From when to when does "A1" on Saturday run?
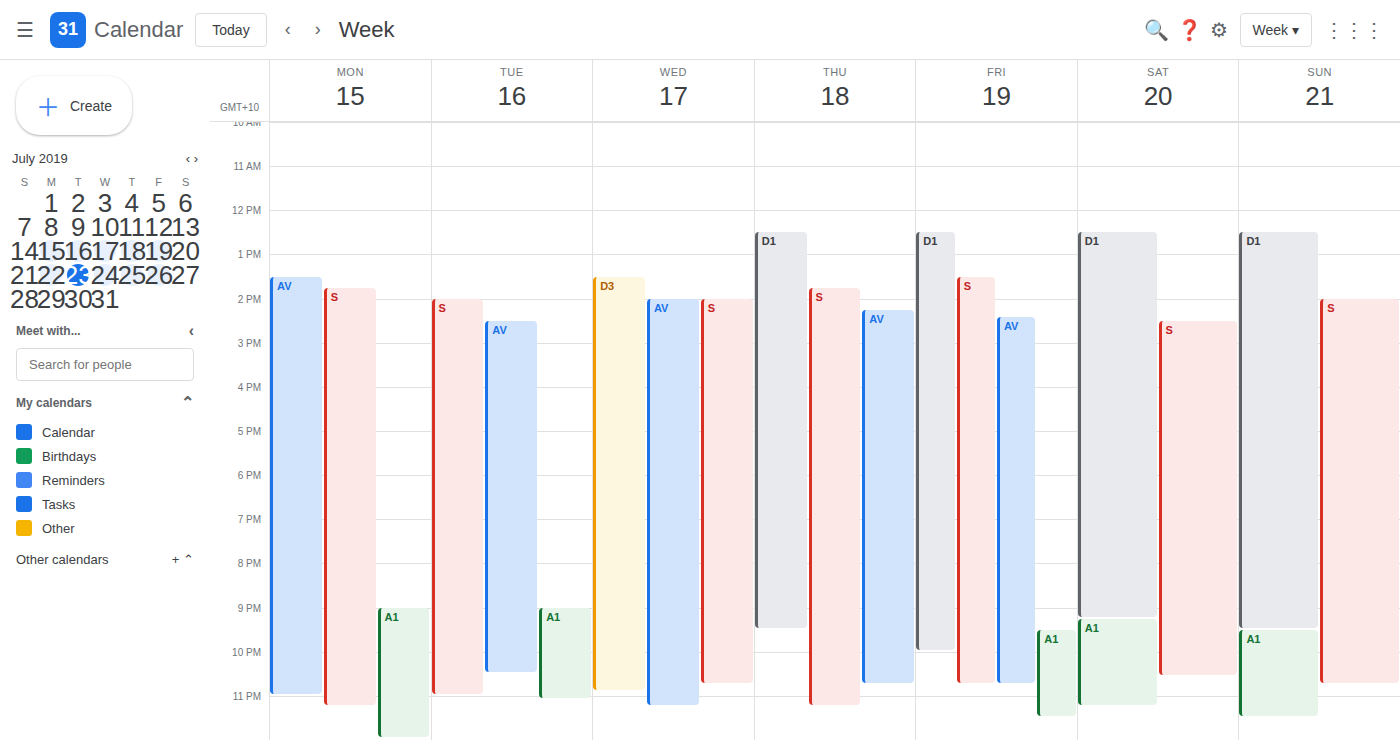
9:15 PM to 11:15 PM